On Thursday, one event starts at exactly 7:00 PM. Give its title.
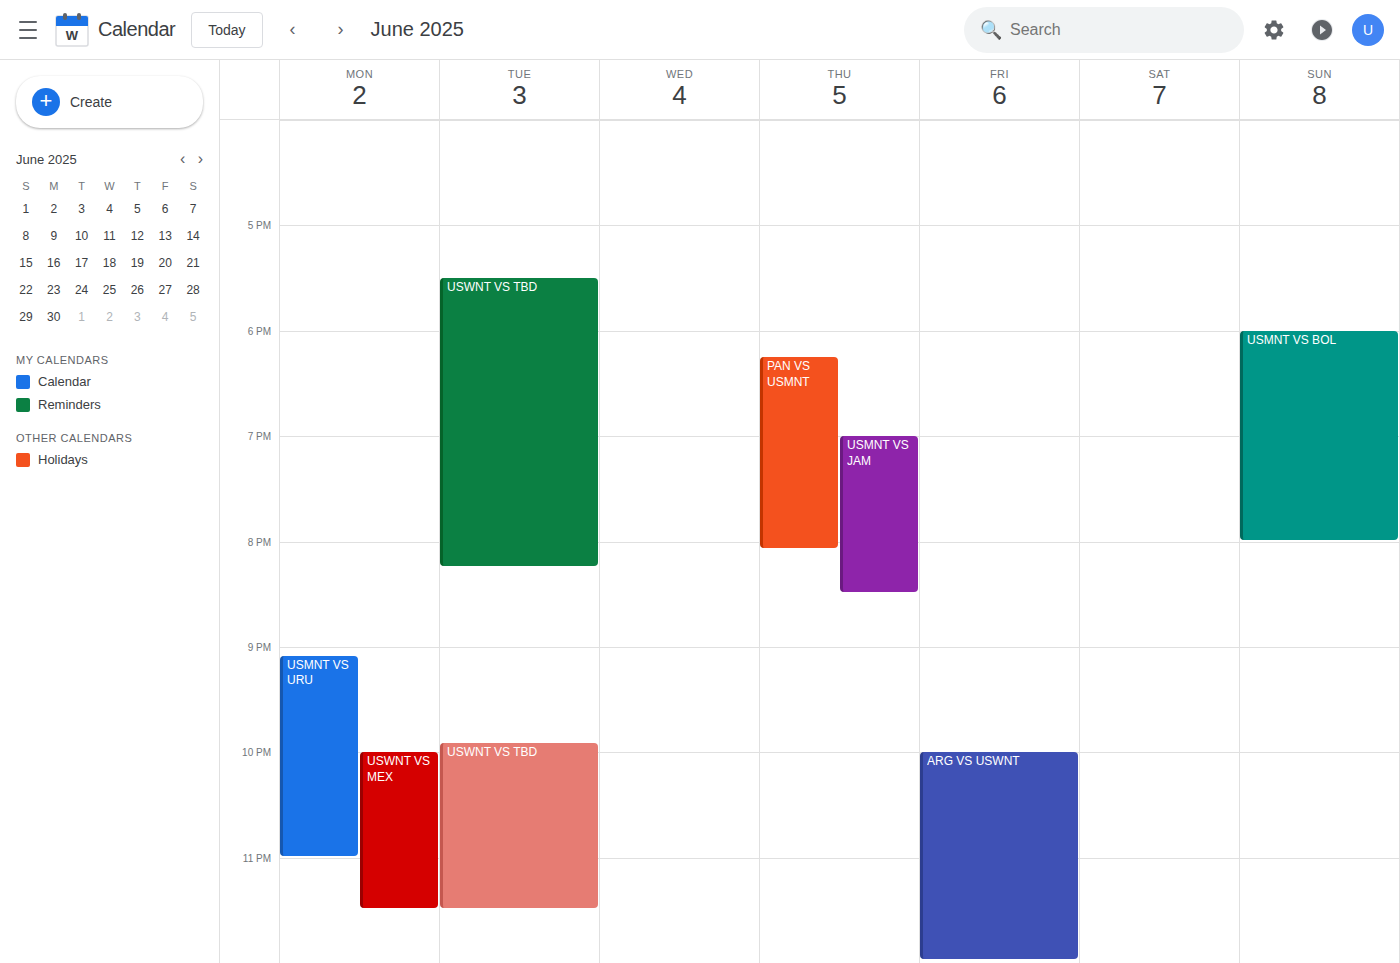
"USMNT VS JAM"